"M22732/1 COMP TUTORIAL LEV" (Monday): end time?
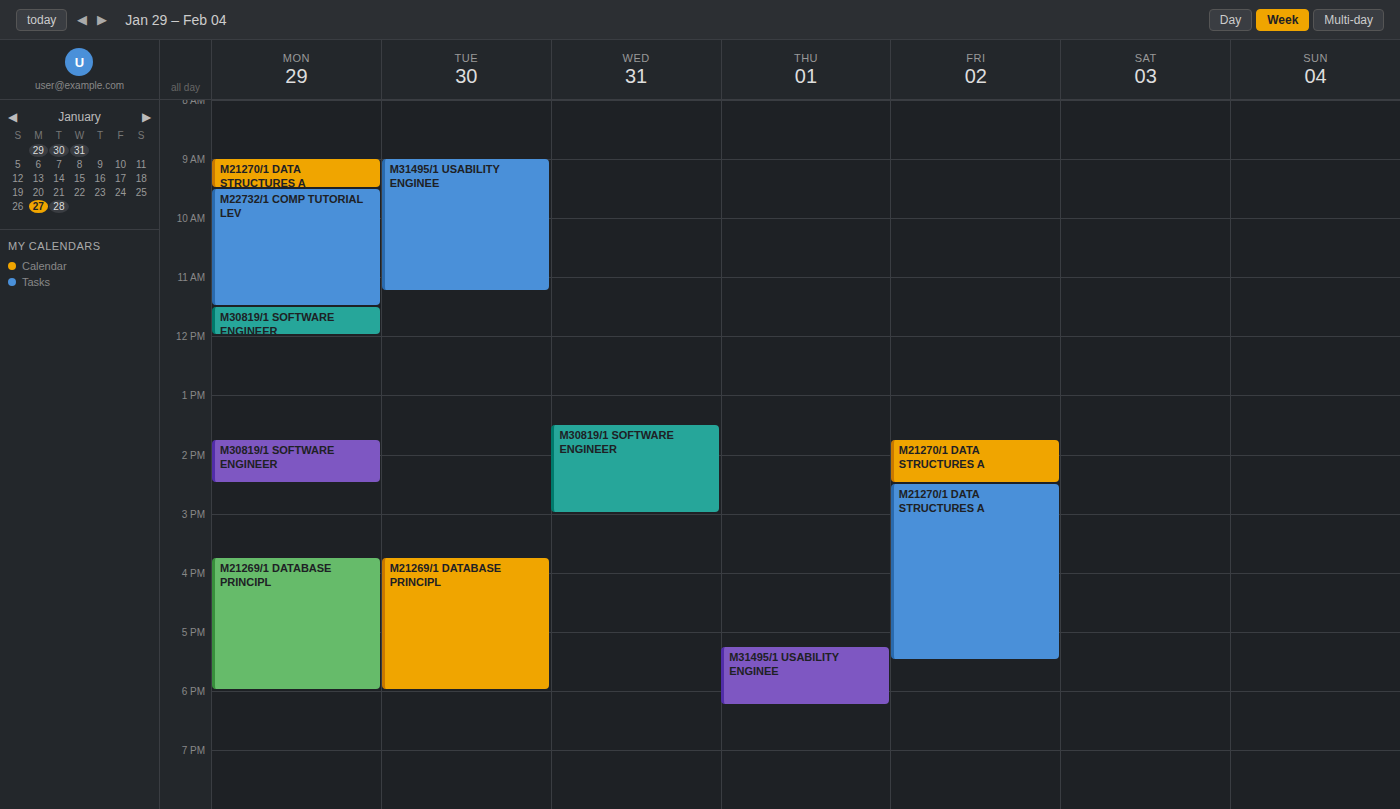
11:30 AM